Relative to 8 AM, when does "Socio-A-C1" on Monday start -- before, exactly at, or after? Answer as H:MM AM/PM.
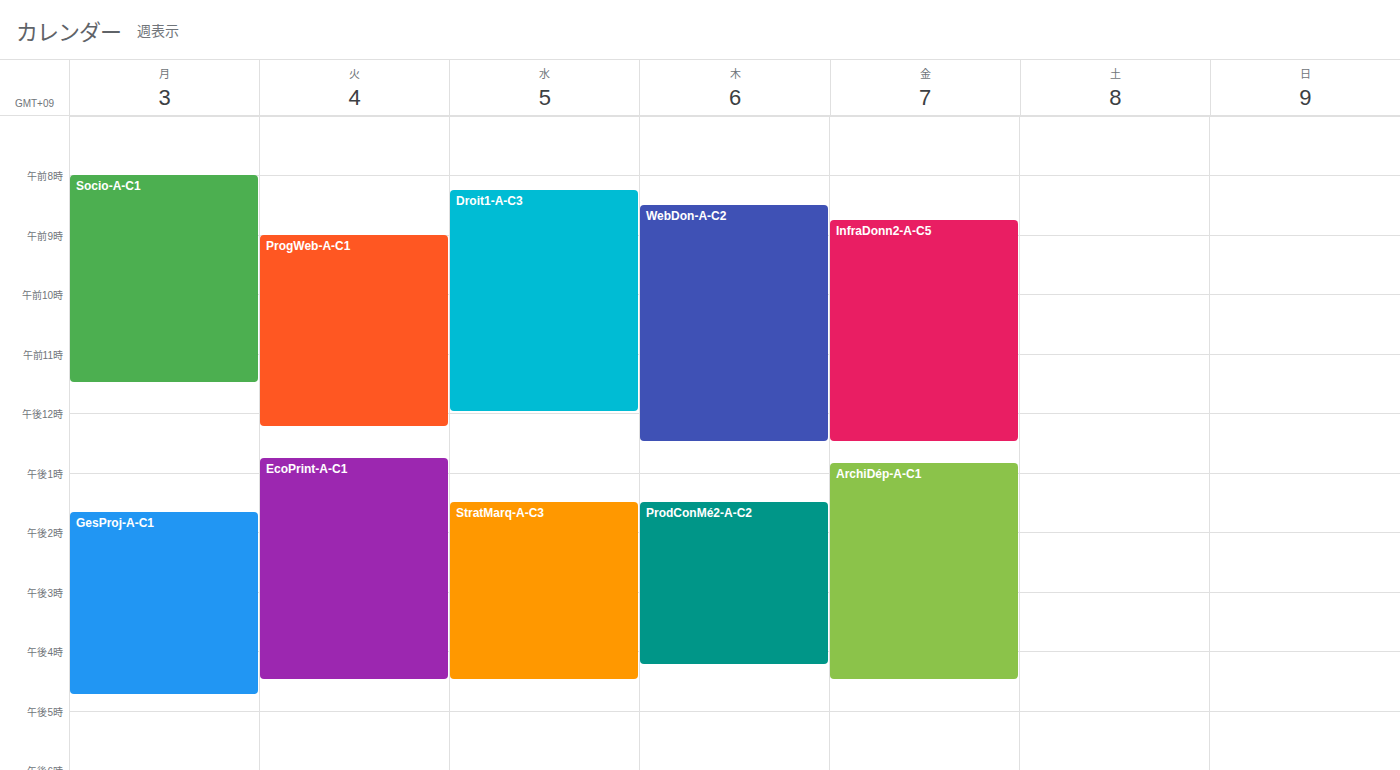
8:00 AM -- exactly at 8 AM, on the 8 AM line.